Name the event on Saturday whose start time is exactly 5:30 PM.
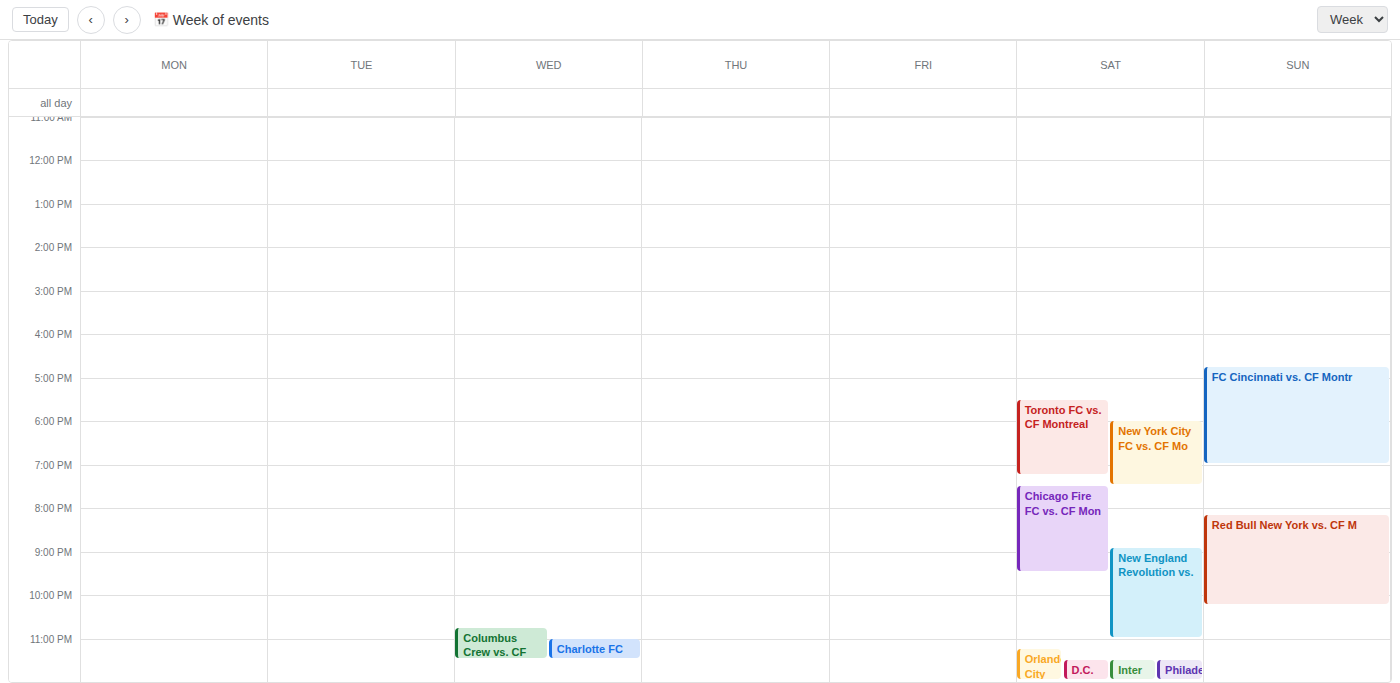
"Toronto FC vs. CF Montreal"